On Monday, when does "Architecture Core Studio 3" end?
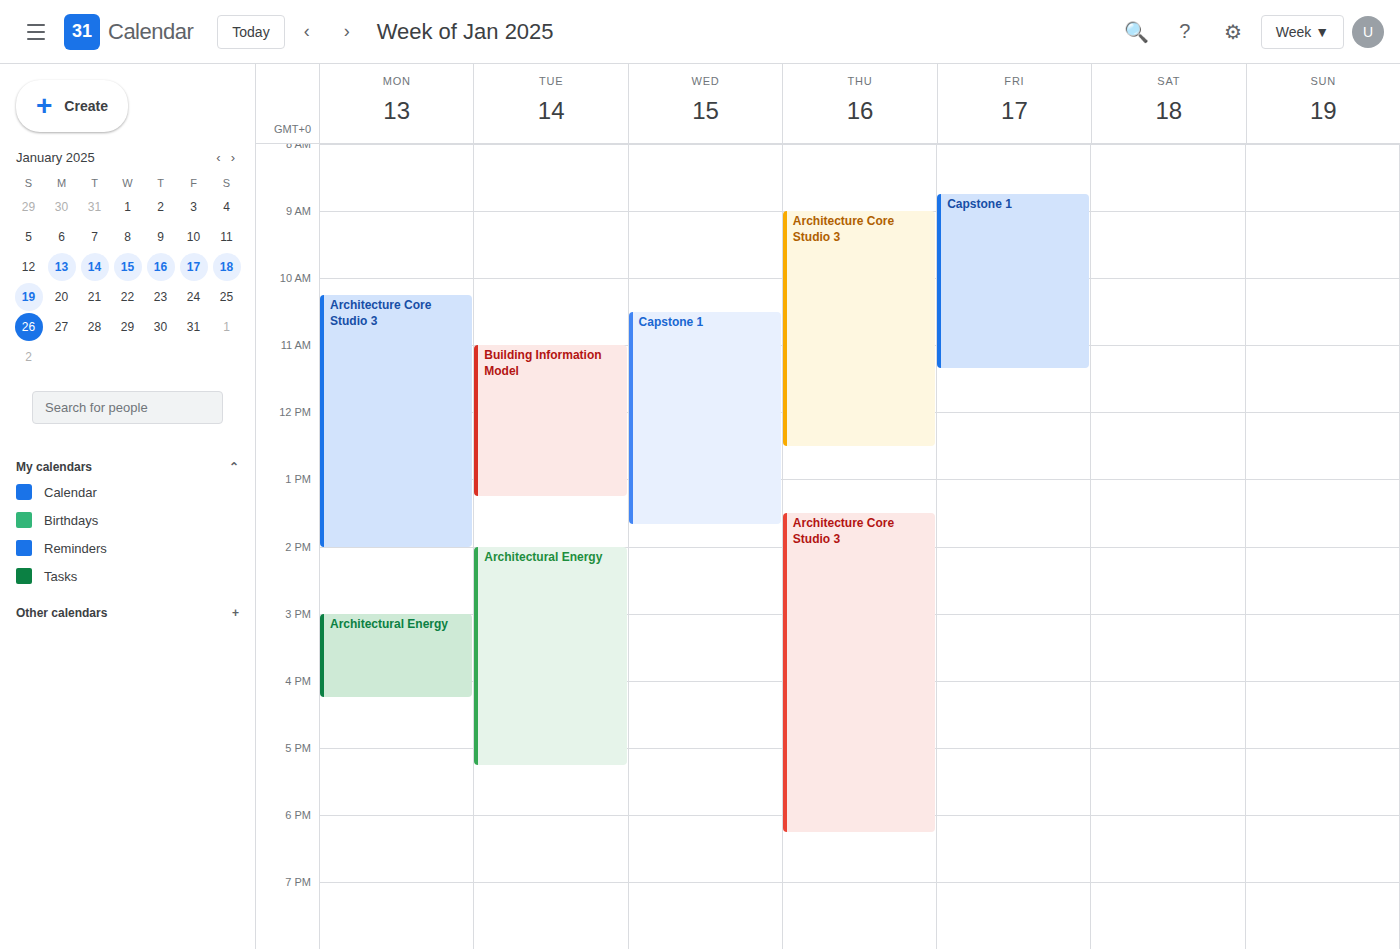
2:00 PM